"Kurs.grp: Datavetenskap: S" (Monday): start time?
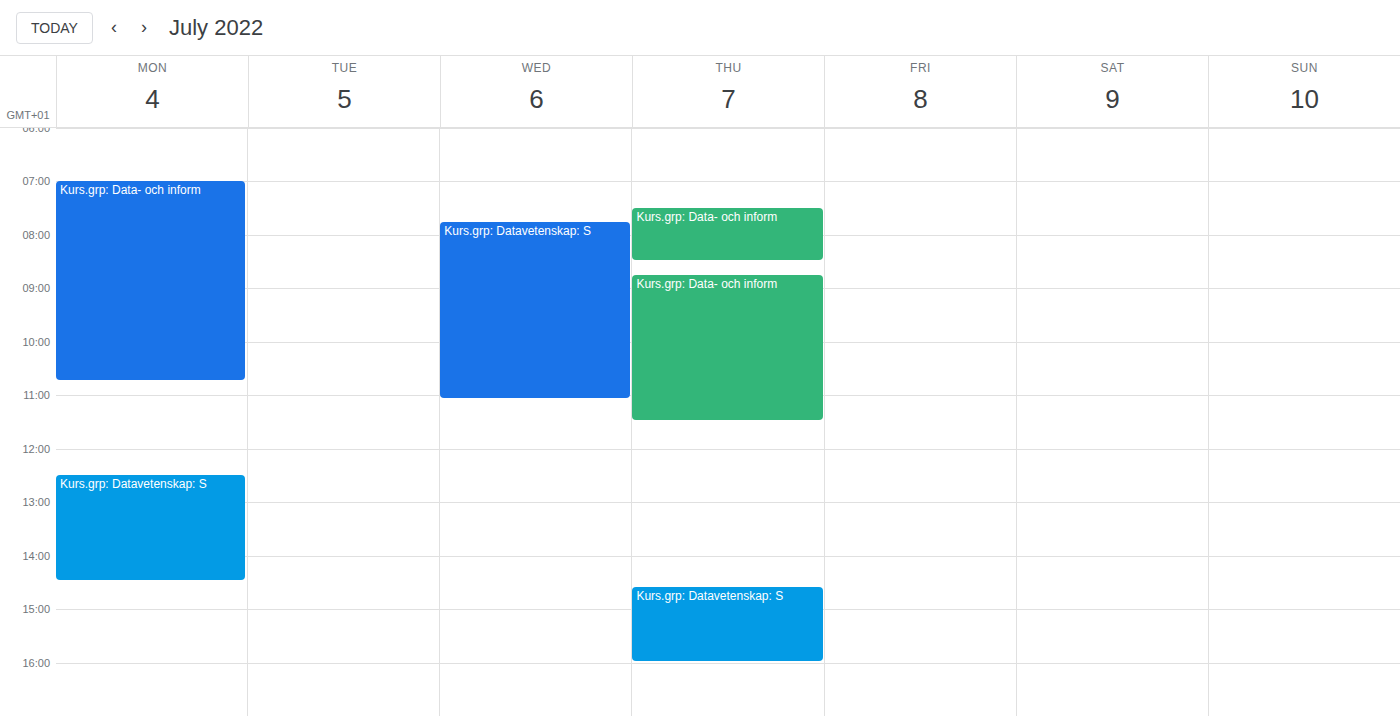
12:30 PM